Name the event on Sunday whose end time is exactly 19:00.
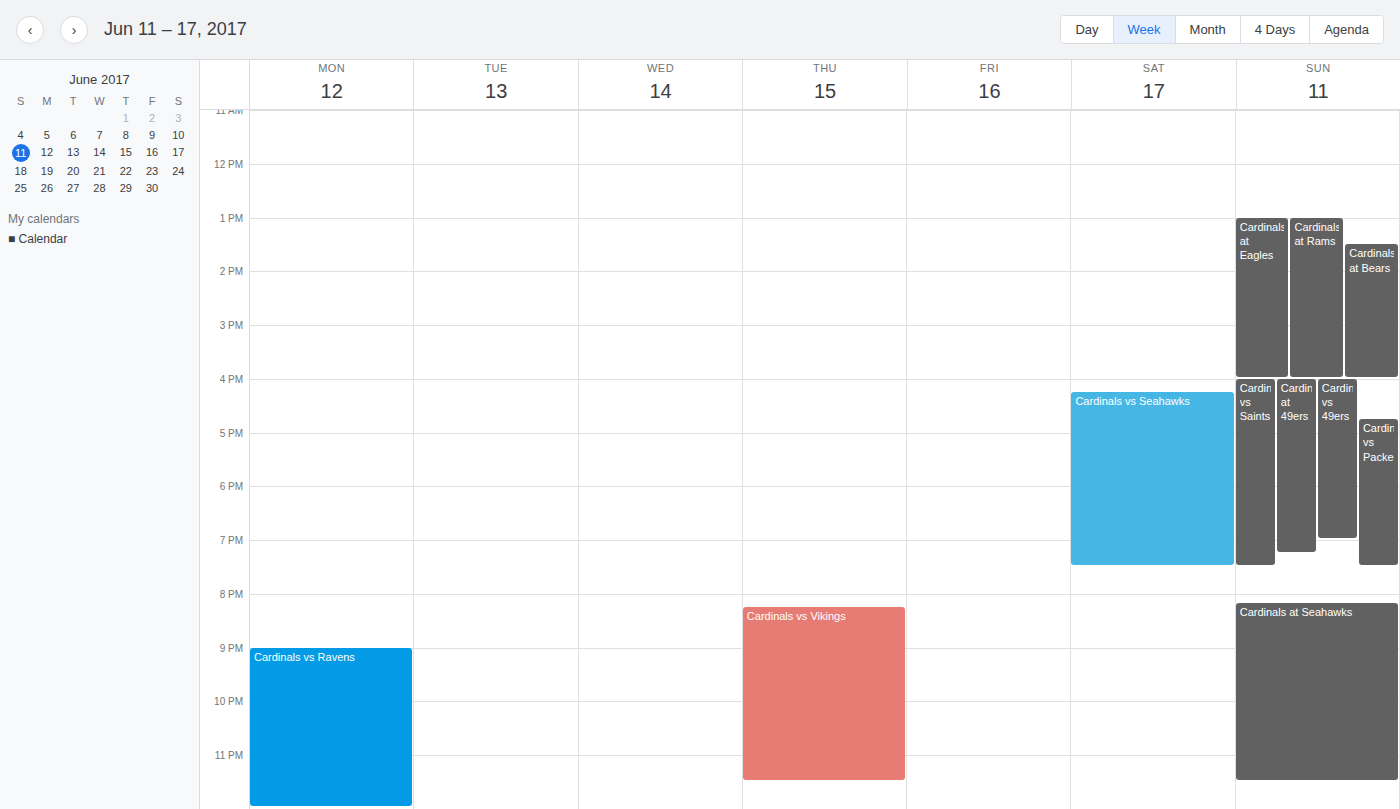
"Cardinals vs 49ers"